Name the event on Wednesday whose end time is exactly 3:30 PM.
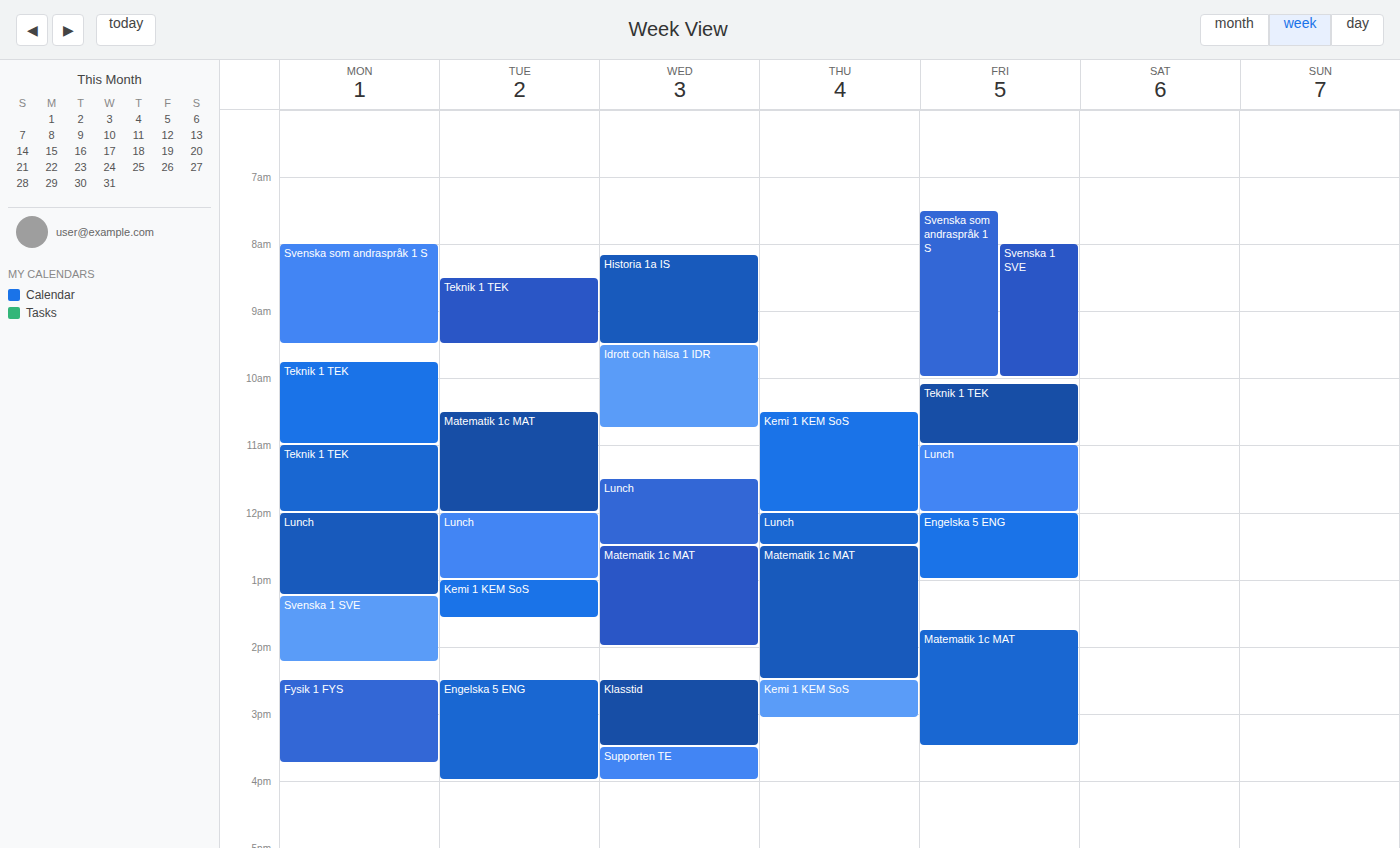
"Klasstid"